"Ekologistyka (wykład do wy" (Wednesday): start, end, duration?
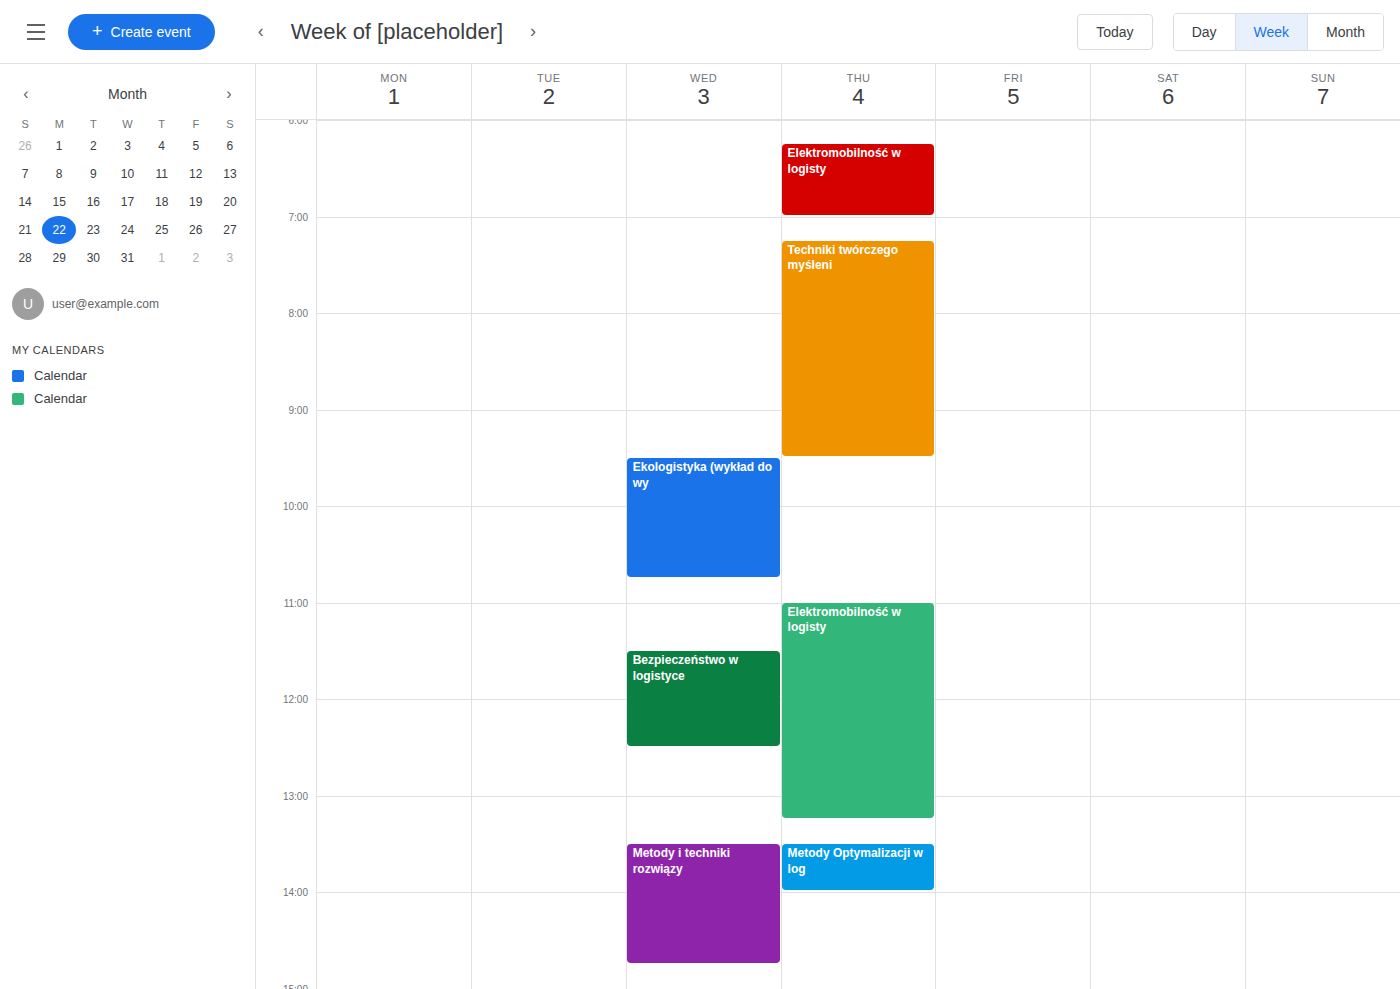
9:30 AM to 10:45 AM, 1 hour 15 minutes